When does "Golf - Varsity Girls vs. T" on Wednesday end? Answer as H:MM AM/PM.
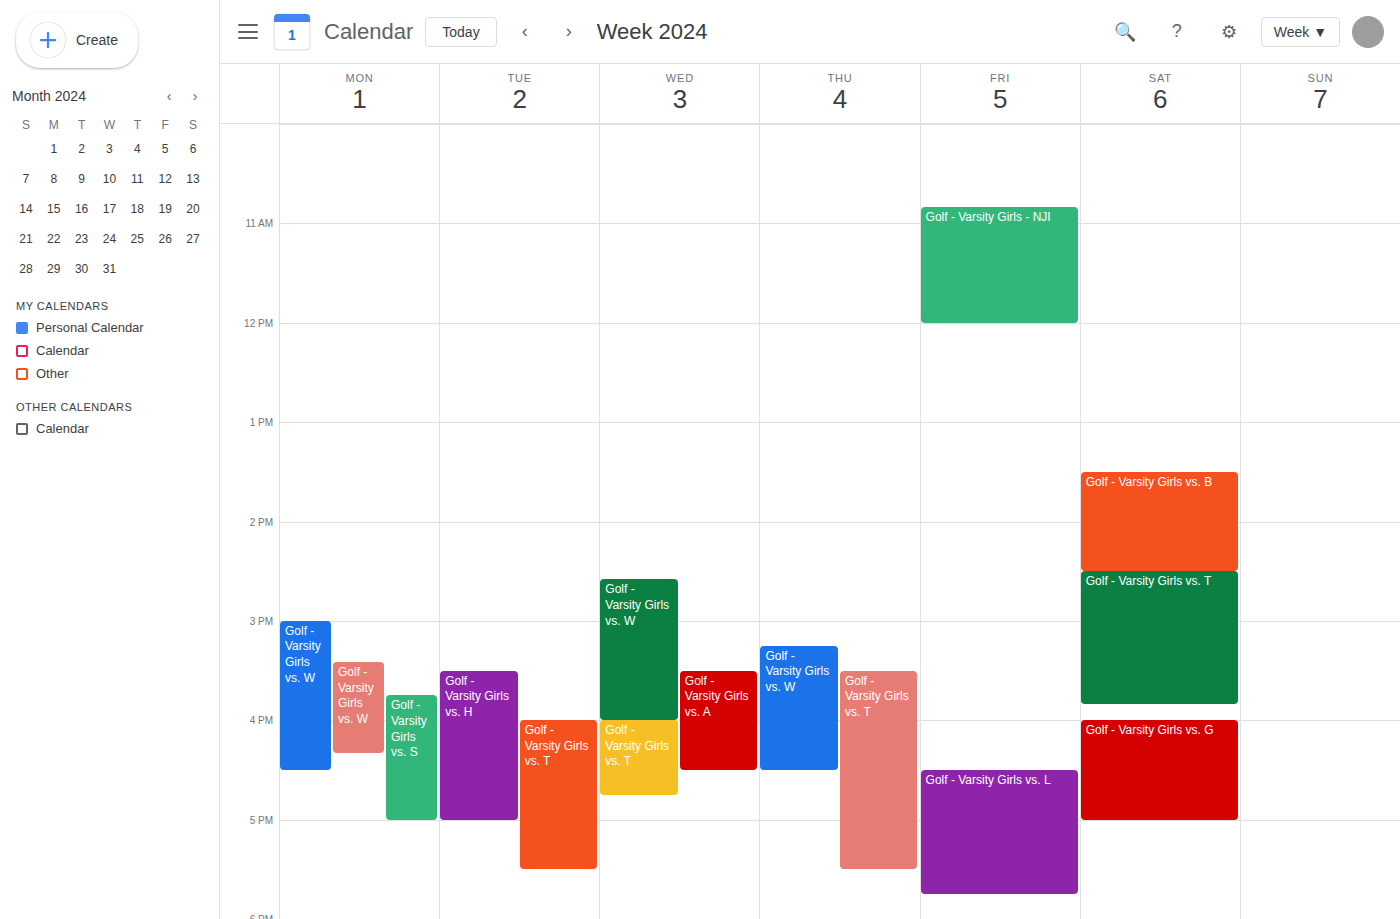
4:45 PM